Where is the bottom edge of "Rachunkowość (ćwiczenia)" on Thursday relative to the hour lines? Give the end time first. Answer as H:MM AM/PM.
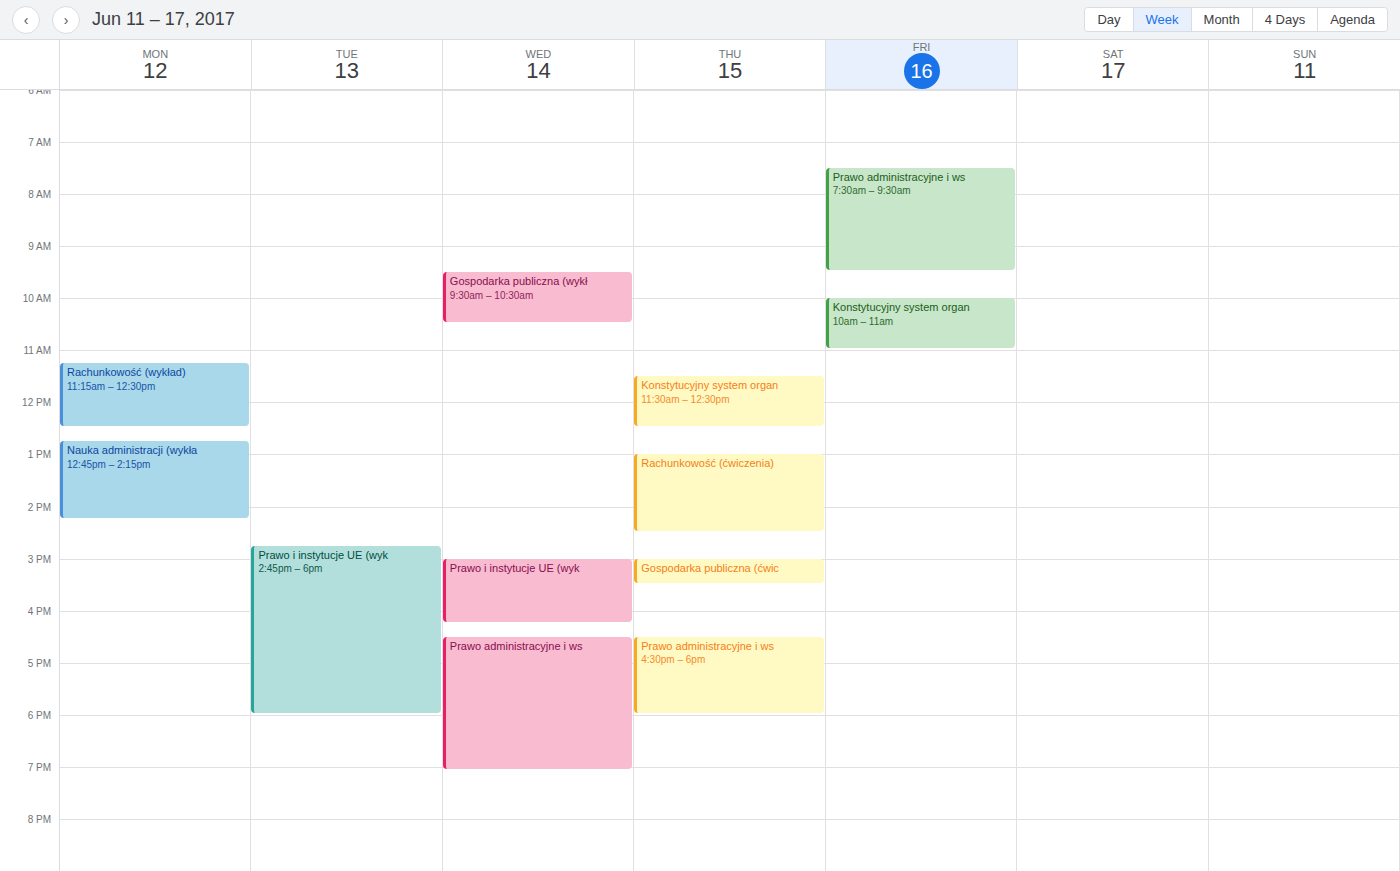
2:30 PM -- halfway between the 2 PM and 3 PM lines.